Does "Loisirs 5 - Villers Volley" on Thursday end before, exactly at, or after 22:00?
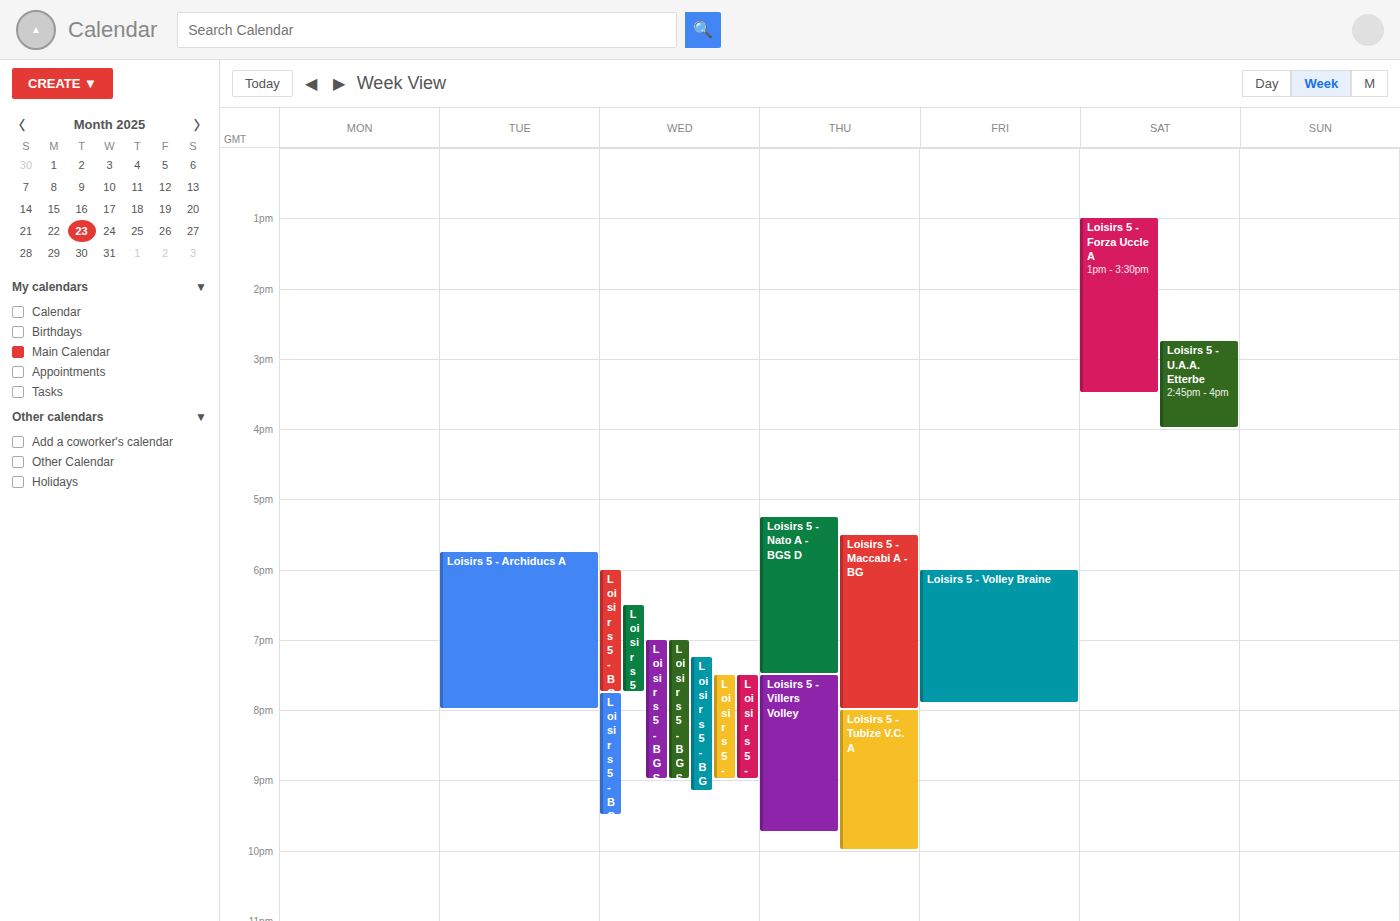
21:45 -- before 22:00, 15 minutes above the 22:00 line.